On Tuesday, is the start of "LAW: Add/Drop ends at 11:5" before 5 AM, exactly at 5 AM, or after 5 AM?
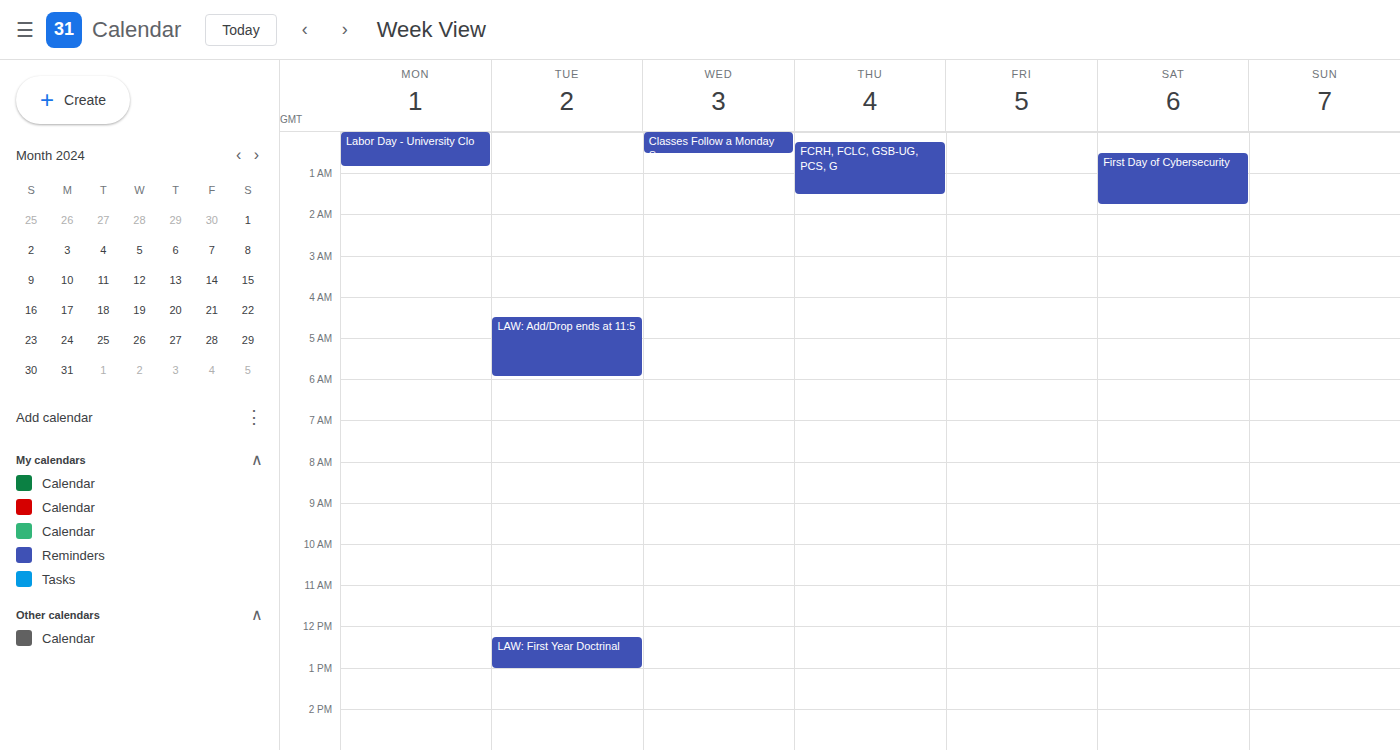
4:30 AM -- before 5 AM, 30 minutes above the 5 AM line.